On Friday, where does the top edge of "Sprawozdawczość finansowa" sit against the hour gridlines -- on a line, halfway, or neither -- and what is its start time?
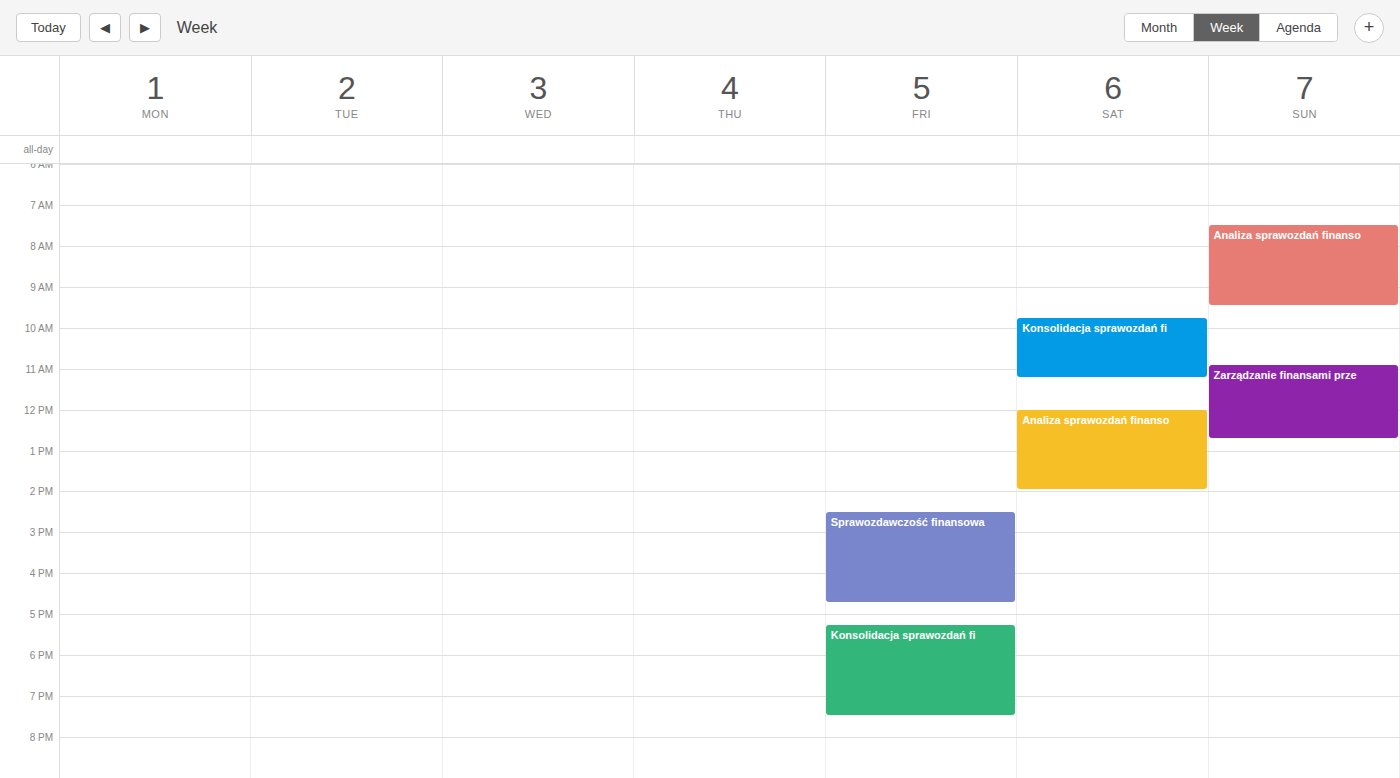
2:30 PM -- halfway between the 2 PM and 3 PM lines.